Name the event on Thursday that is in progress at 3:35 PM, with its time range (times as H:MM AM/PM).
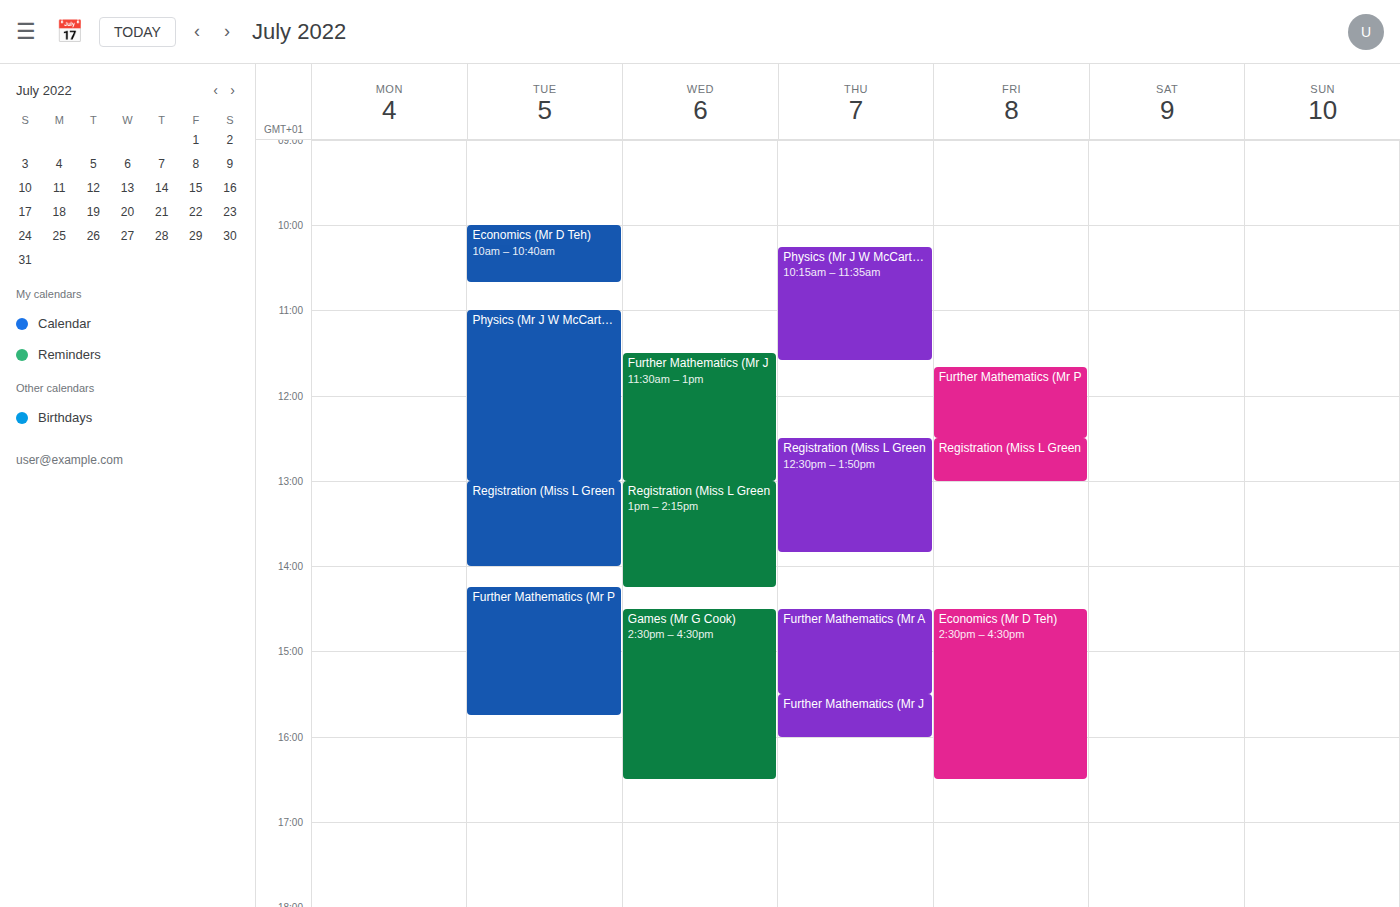
"Further Mathematics (Mr J", 3:30 PM to 4:00 PM